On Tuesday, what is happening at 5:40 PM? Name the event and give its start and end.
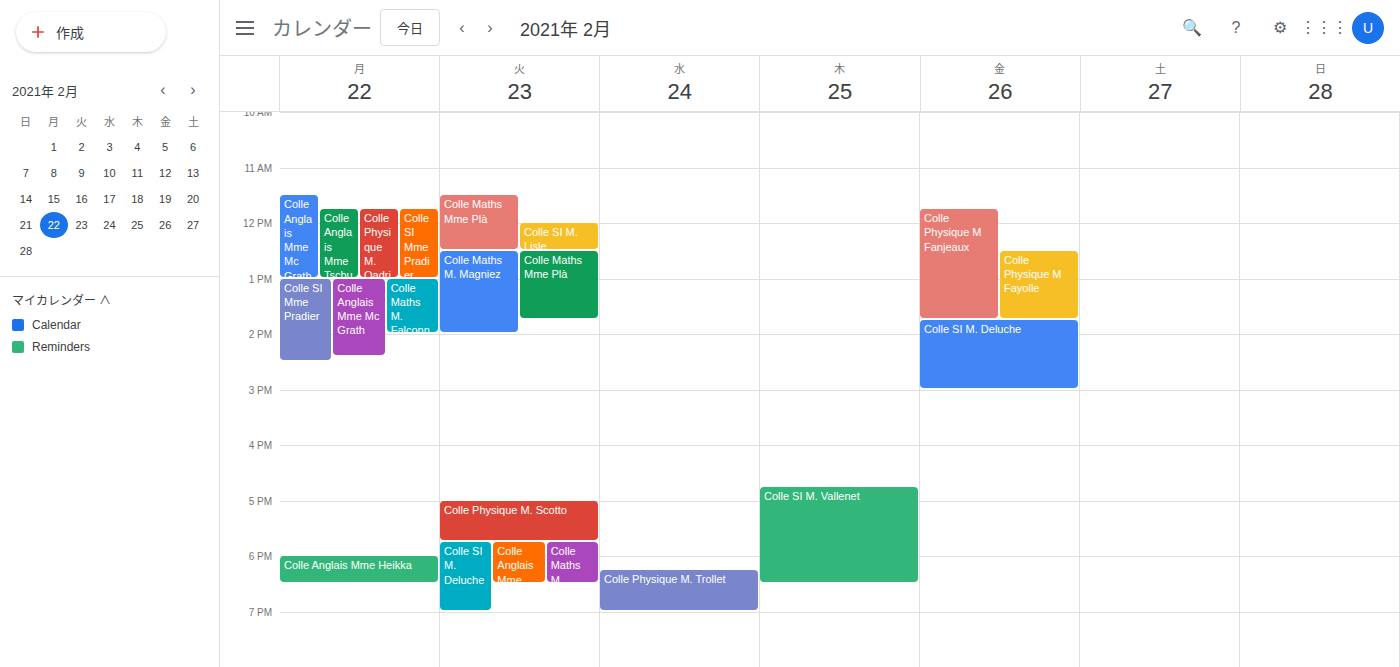
"Colle Physique M. Scotto", 5:00 PM to 5:45 PM